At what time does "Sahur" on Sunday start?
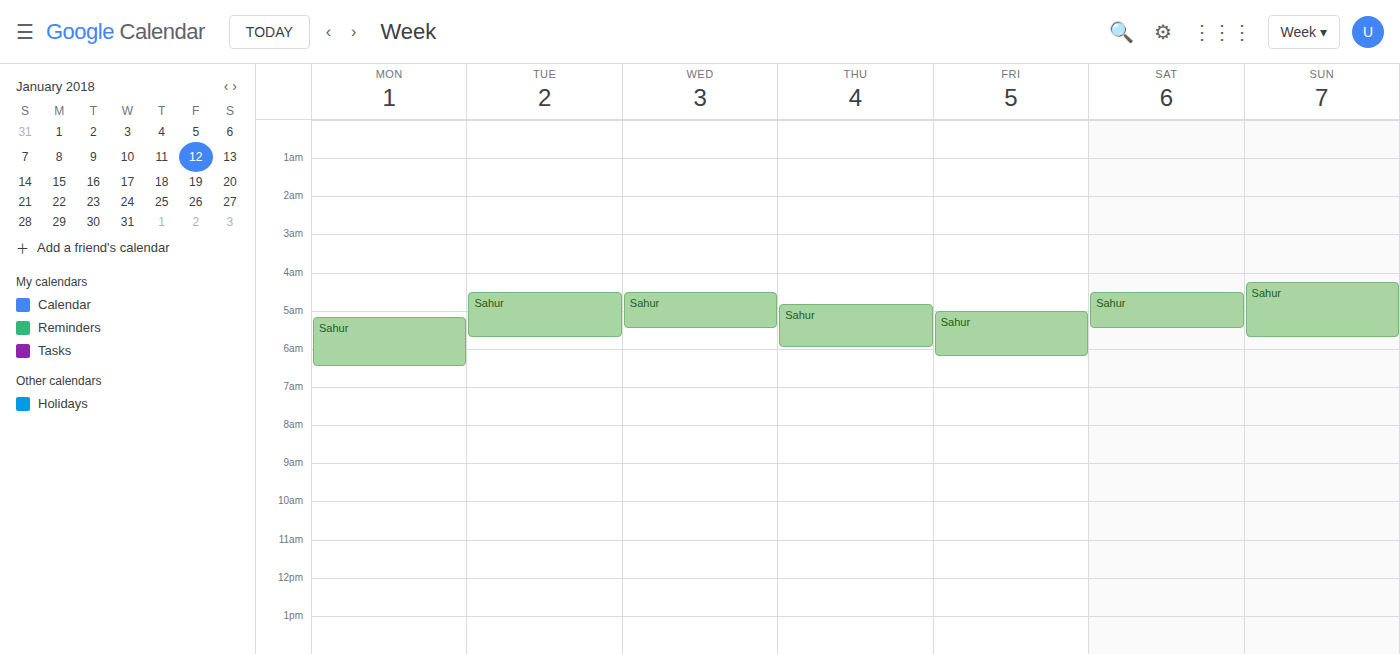
4:15 AM